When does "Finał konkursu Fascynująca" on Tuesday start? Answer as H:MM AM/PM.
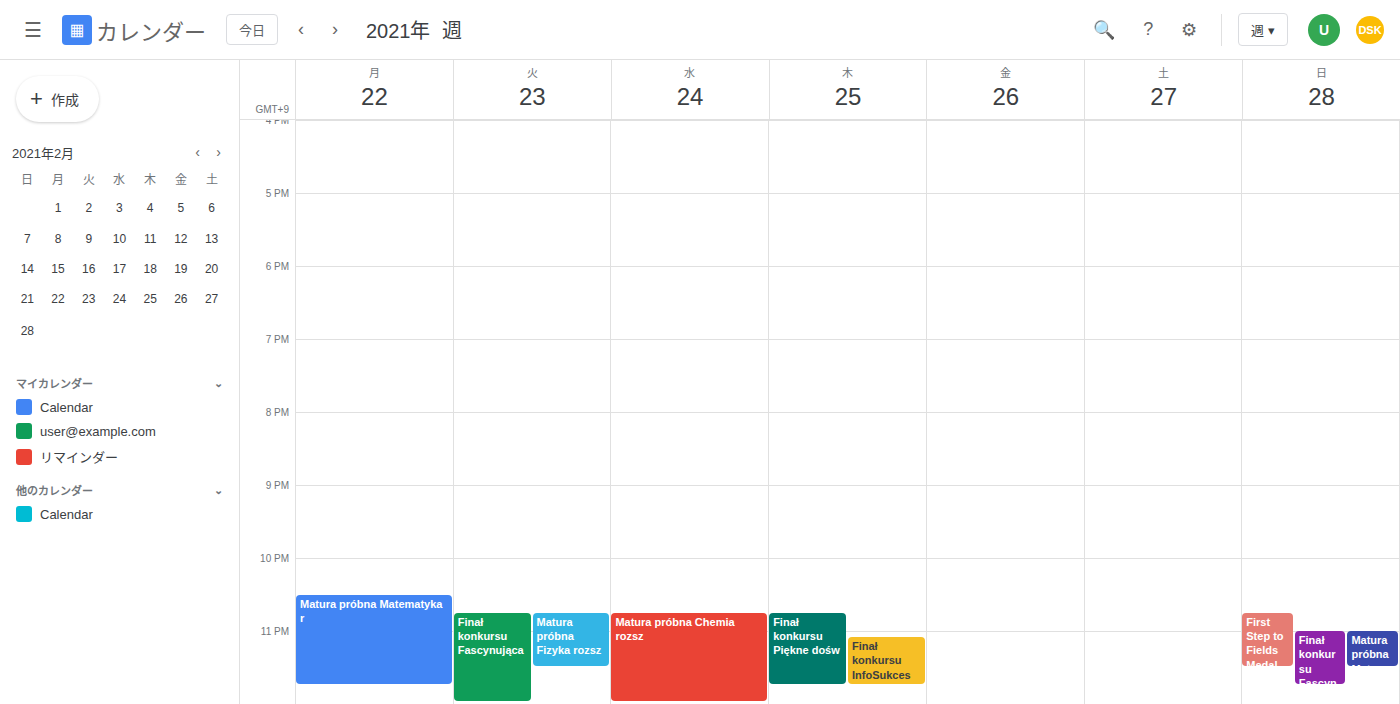
10:45 PM